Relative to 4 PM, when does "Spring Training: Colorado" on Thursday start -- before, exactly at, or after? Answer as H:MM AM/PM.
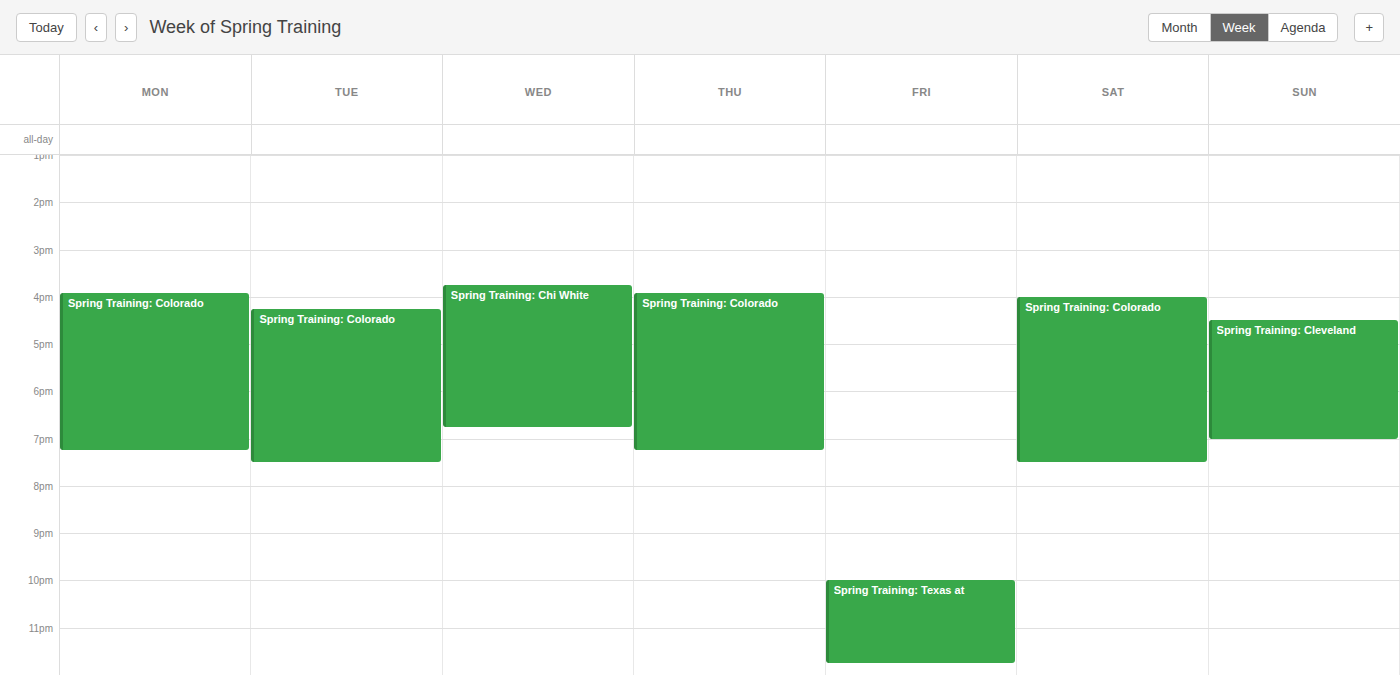
3:55 PM -- before 4 PM, 5 minutes above the 4 PM line.